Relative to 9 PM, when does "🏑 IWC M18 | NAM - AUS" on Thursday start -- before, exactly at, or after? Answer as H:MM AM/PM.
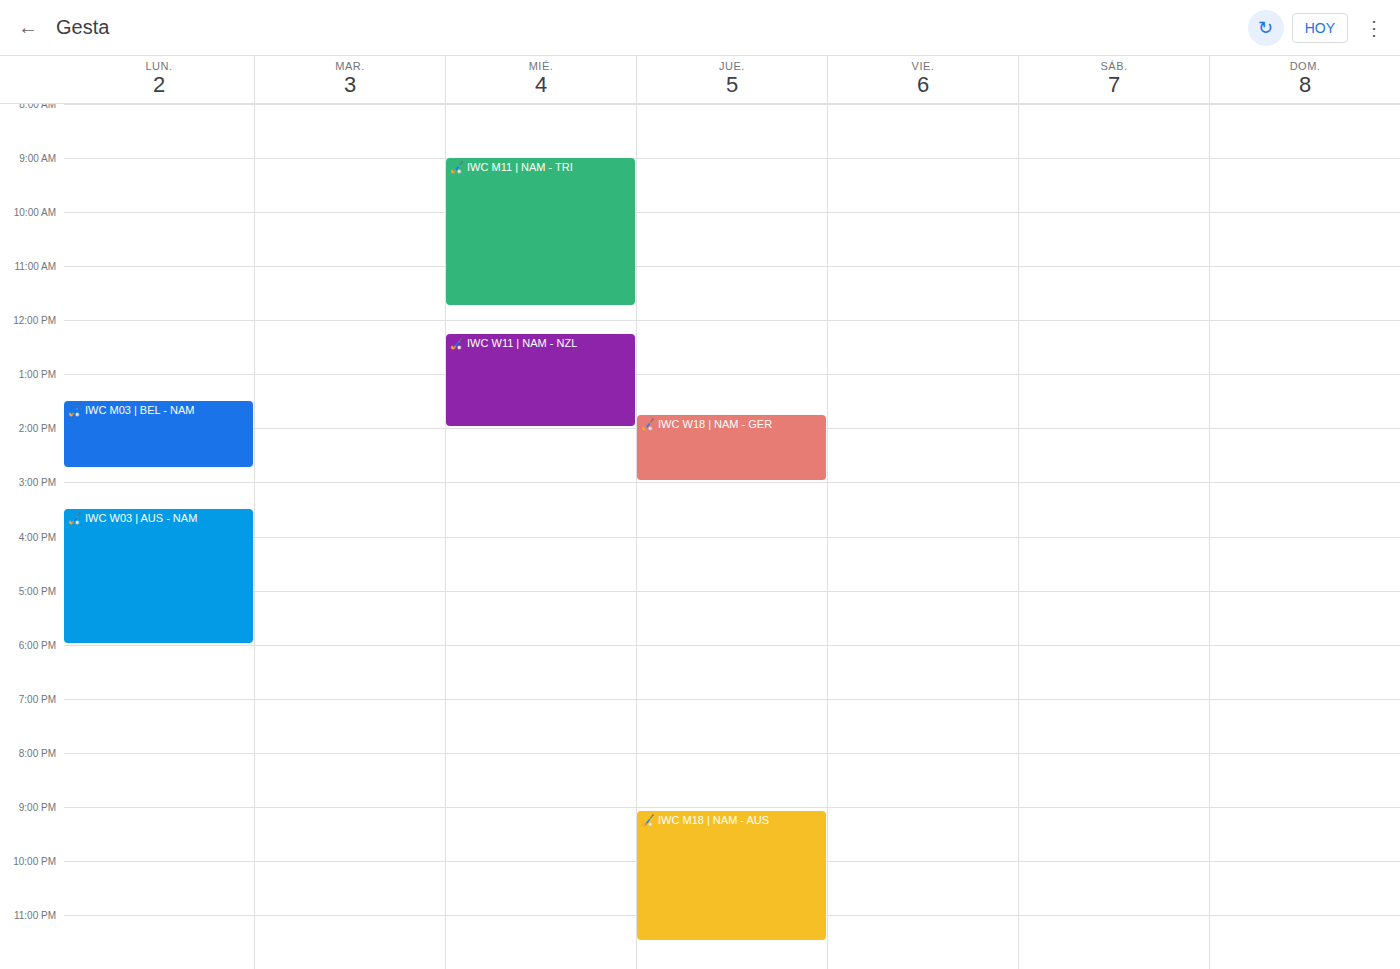
9:05 PM -- after 9 PM, 5 minutes below the 9 PM line.